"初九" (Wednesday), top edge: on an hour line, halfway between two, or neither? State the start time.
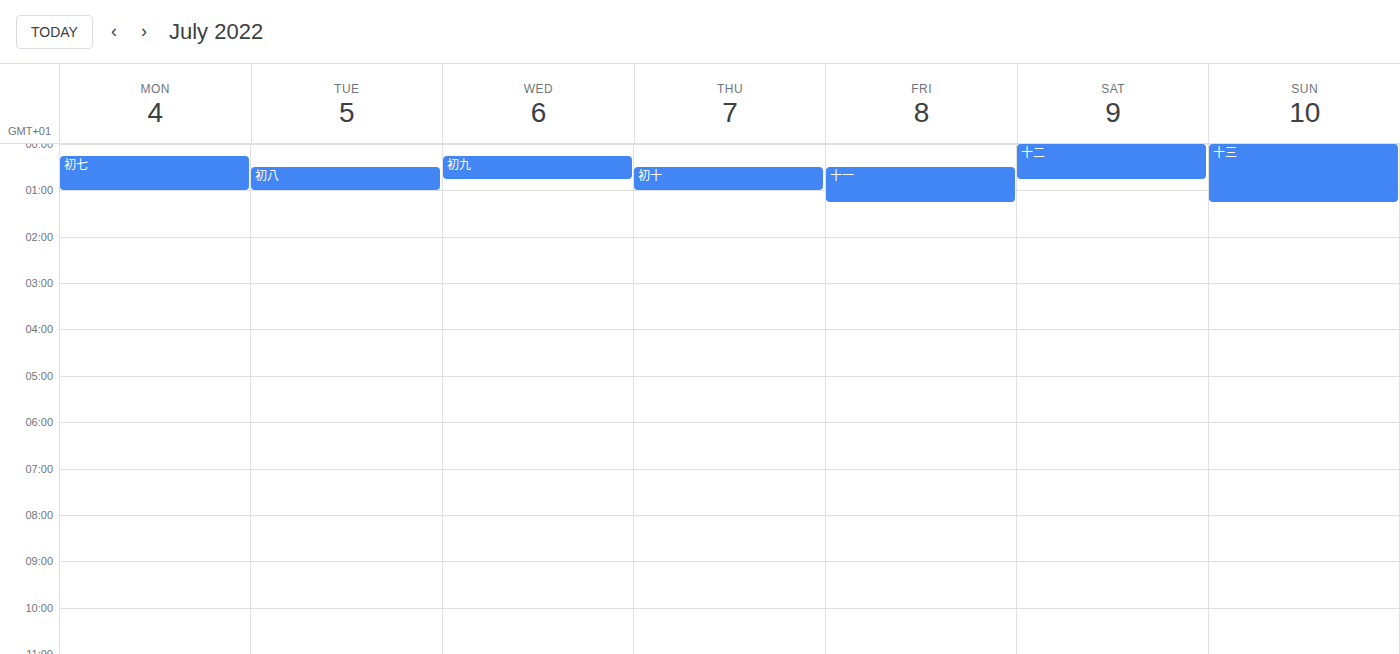
00:15 -- neither: a quarter of the way from the 00:00 line to the 01:00 line.